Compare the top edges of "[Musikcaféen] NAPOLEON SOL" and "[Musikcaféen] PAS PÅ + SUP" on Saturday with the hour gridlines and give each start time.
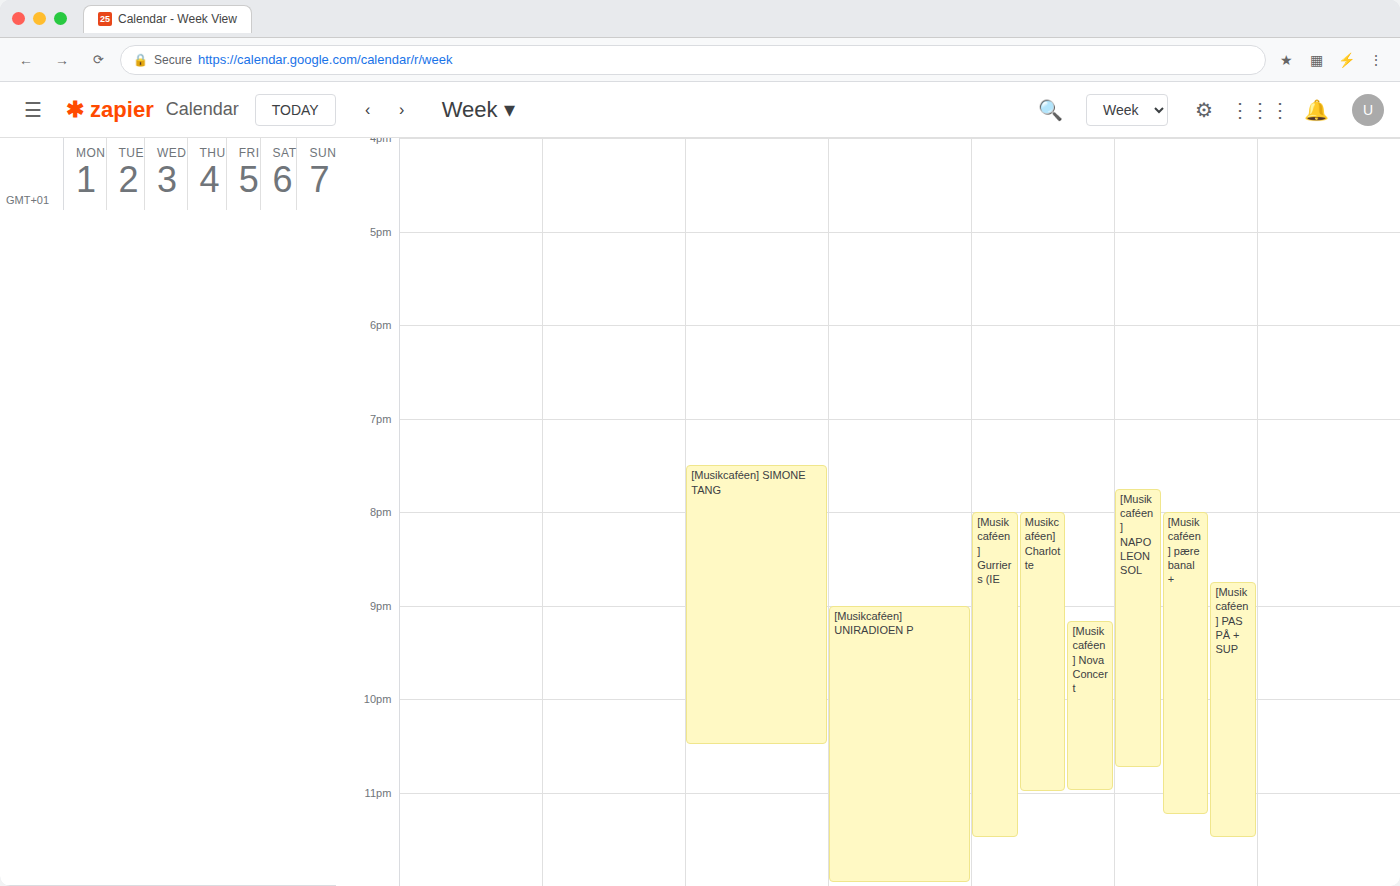
"[Musikcaféen] NAPOLEON SOL": 7:45 PM, neither: three quarters of the way from the 7 PM line to the 8 PM line. "[Musikcaféen] PAS PÅ + SUP": 8:45 PM, neither: three quarters of the way from the 8 PM line to the 9 PM line.